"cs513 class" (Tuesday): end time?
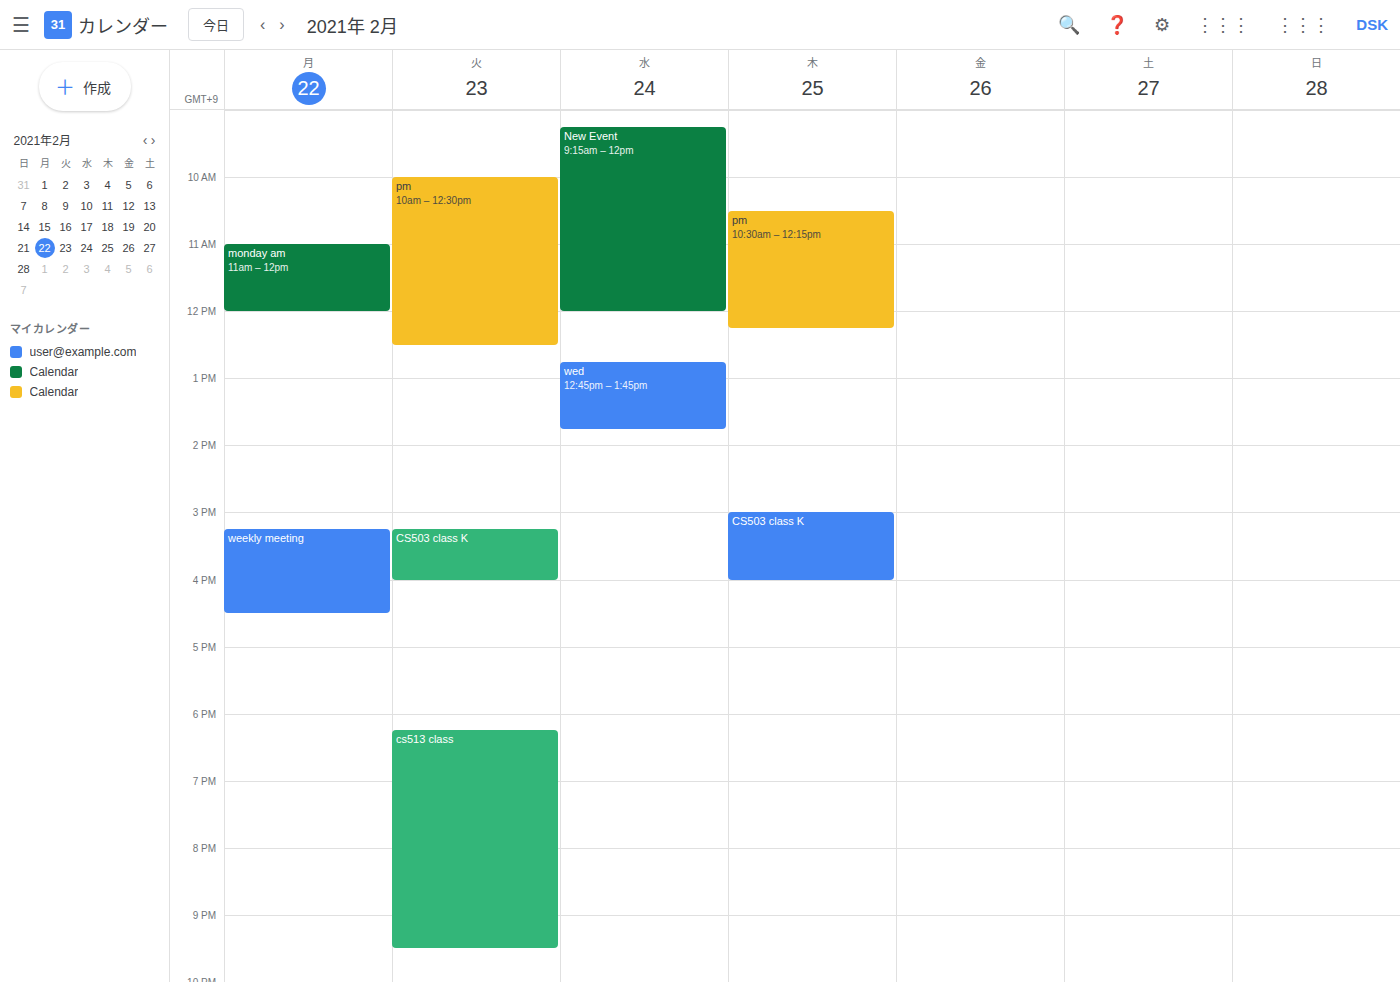
9:30 PM